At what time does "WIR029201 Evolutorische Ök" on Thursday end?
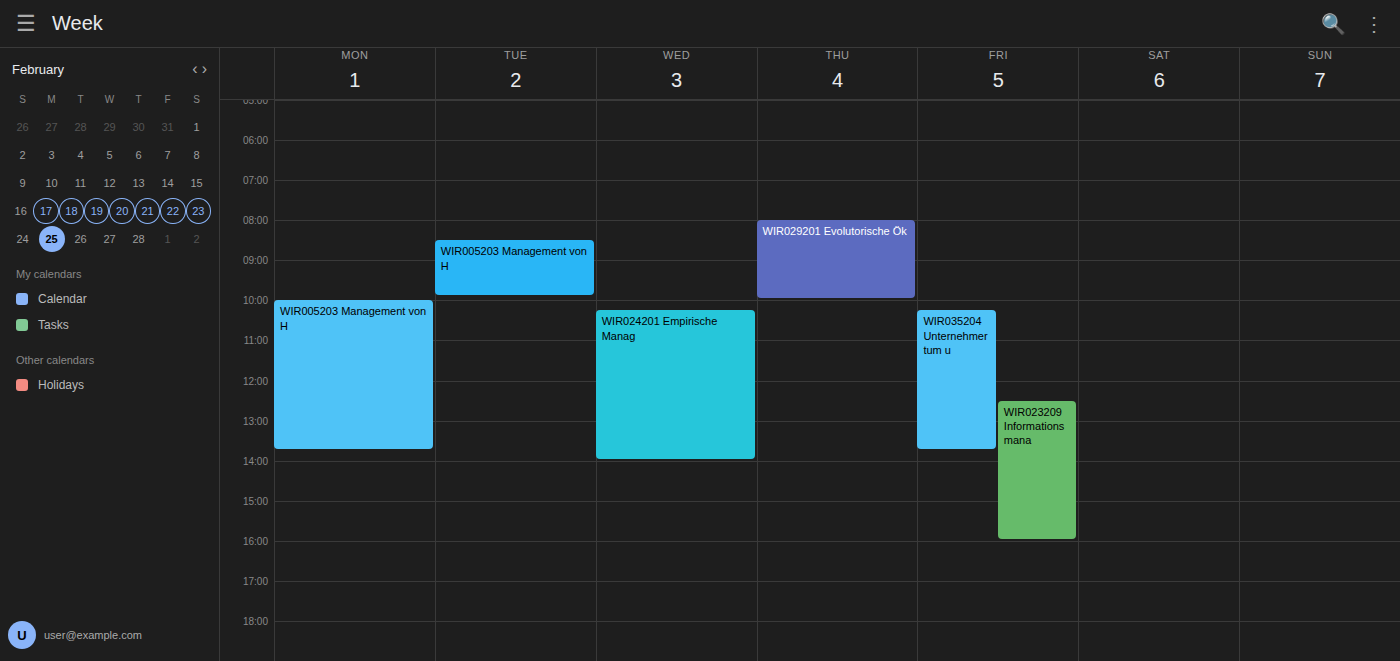
10:00 AM